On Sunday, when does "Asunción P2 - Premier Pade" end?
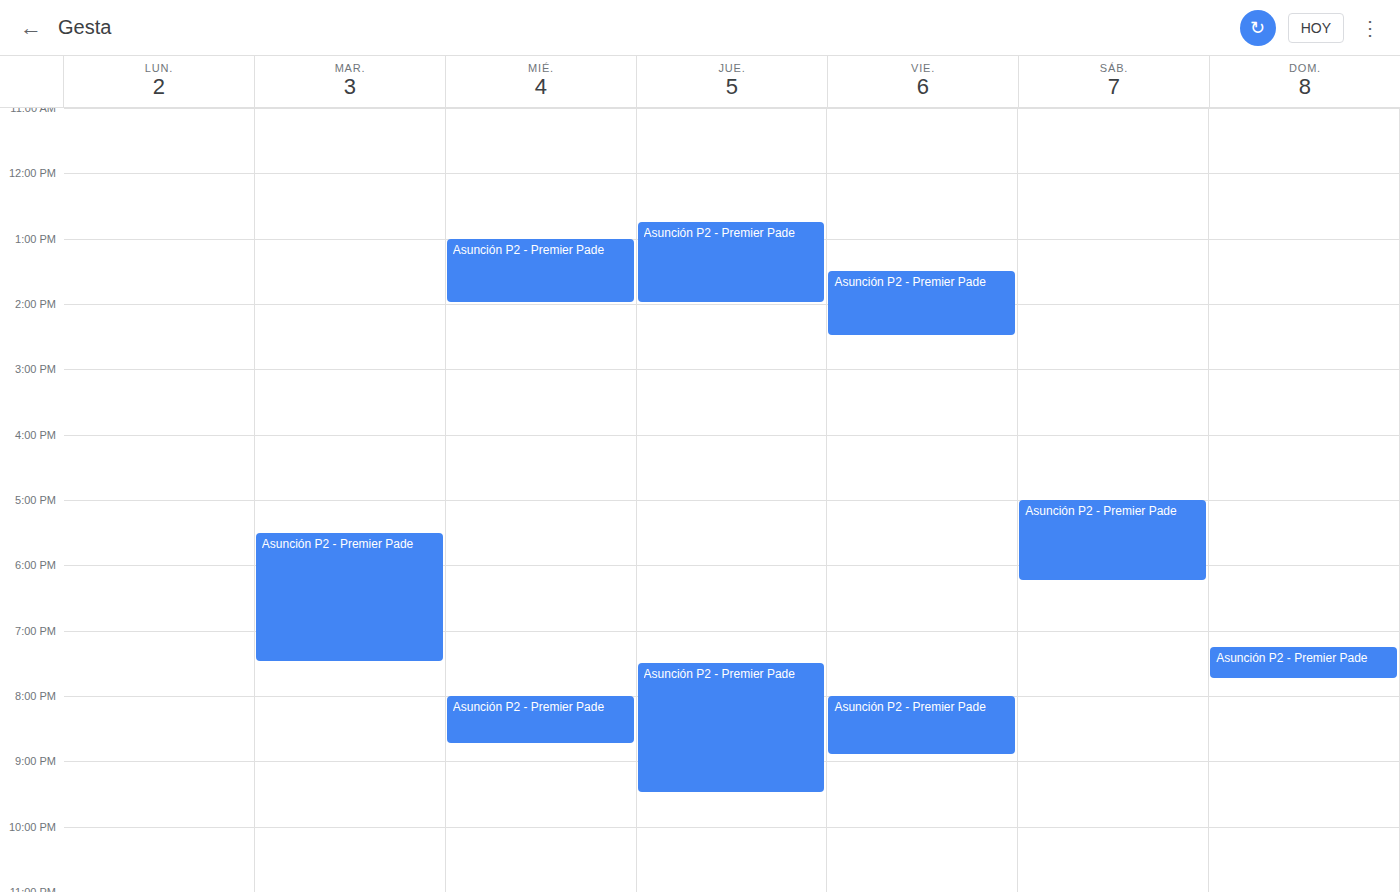
7:45 PM